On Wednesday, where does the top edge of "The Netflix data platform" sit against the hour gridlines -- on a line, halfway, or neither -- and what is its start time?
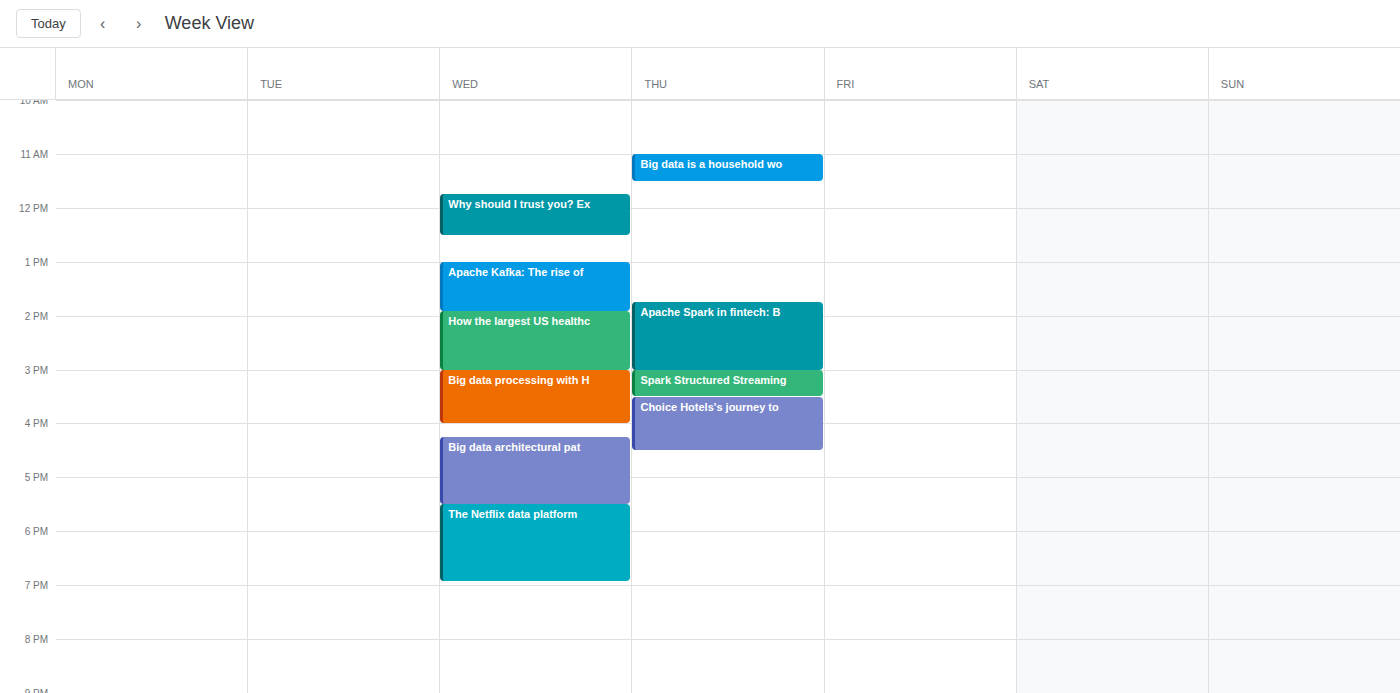
5:30 PM -- halfway between the 5 PM and 6 PM lines.